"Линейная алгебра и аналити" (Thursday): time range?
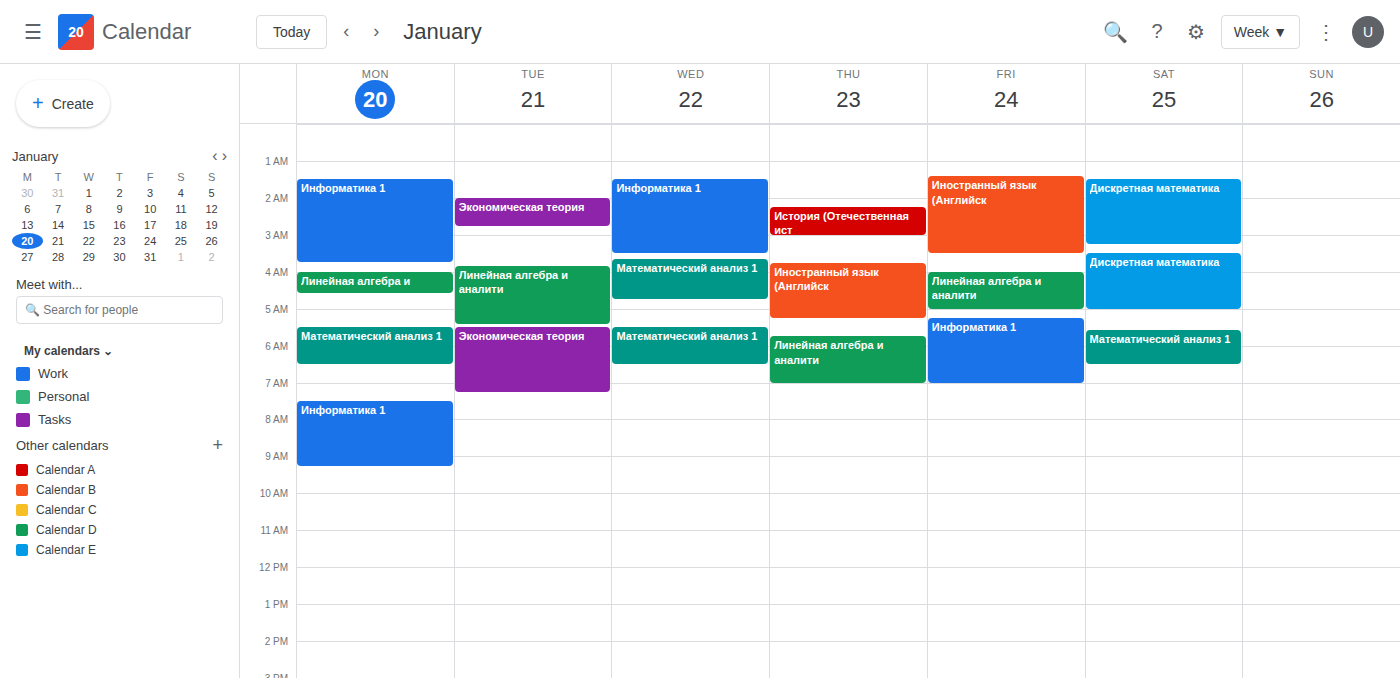
5:45 AM to 7:00 AM